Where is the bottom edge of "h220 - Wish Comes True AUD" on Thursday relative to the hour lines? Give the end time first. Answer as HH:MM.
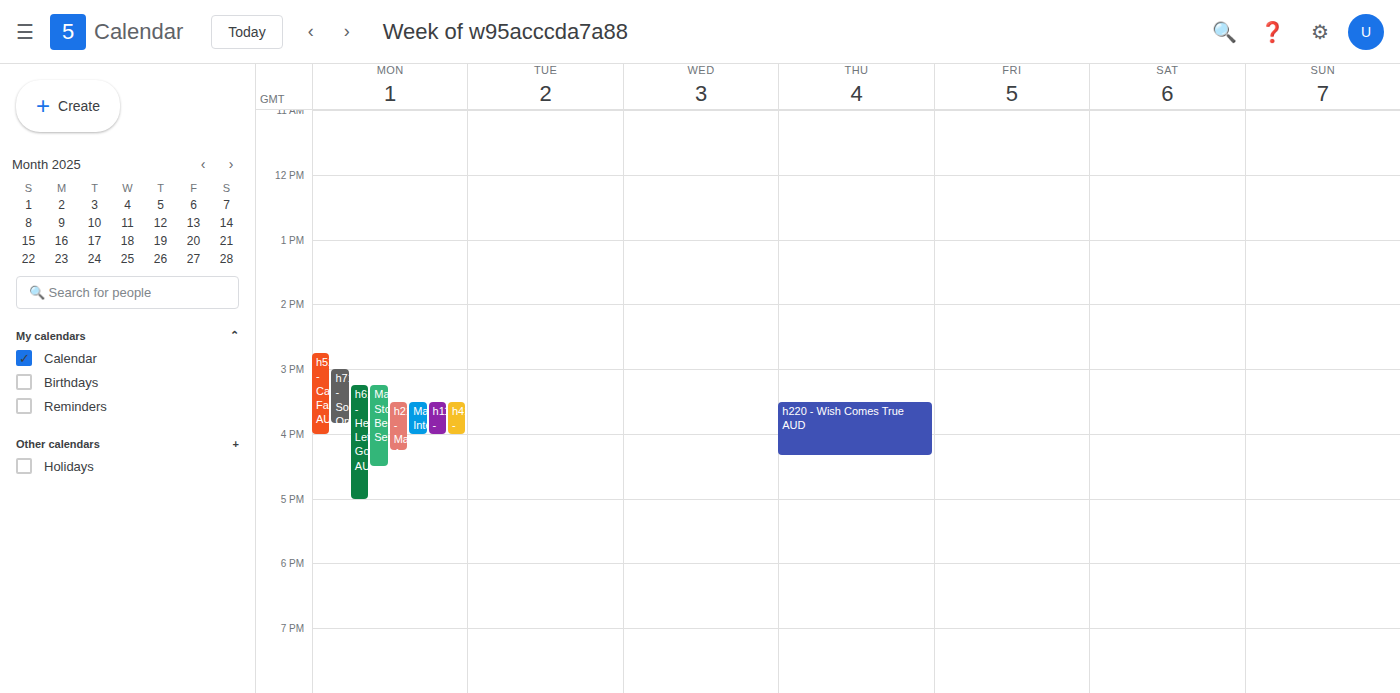
16:20 -- neither: 20 minutes below the 16:00 line and 40 minutes above the 17:00 line.